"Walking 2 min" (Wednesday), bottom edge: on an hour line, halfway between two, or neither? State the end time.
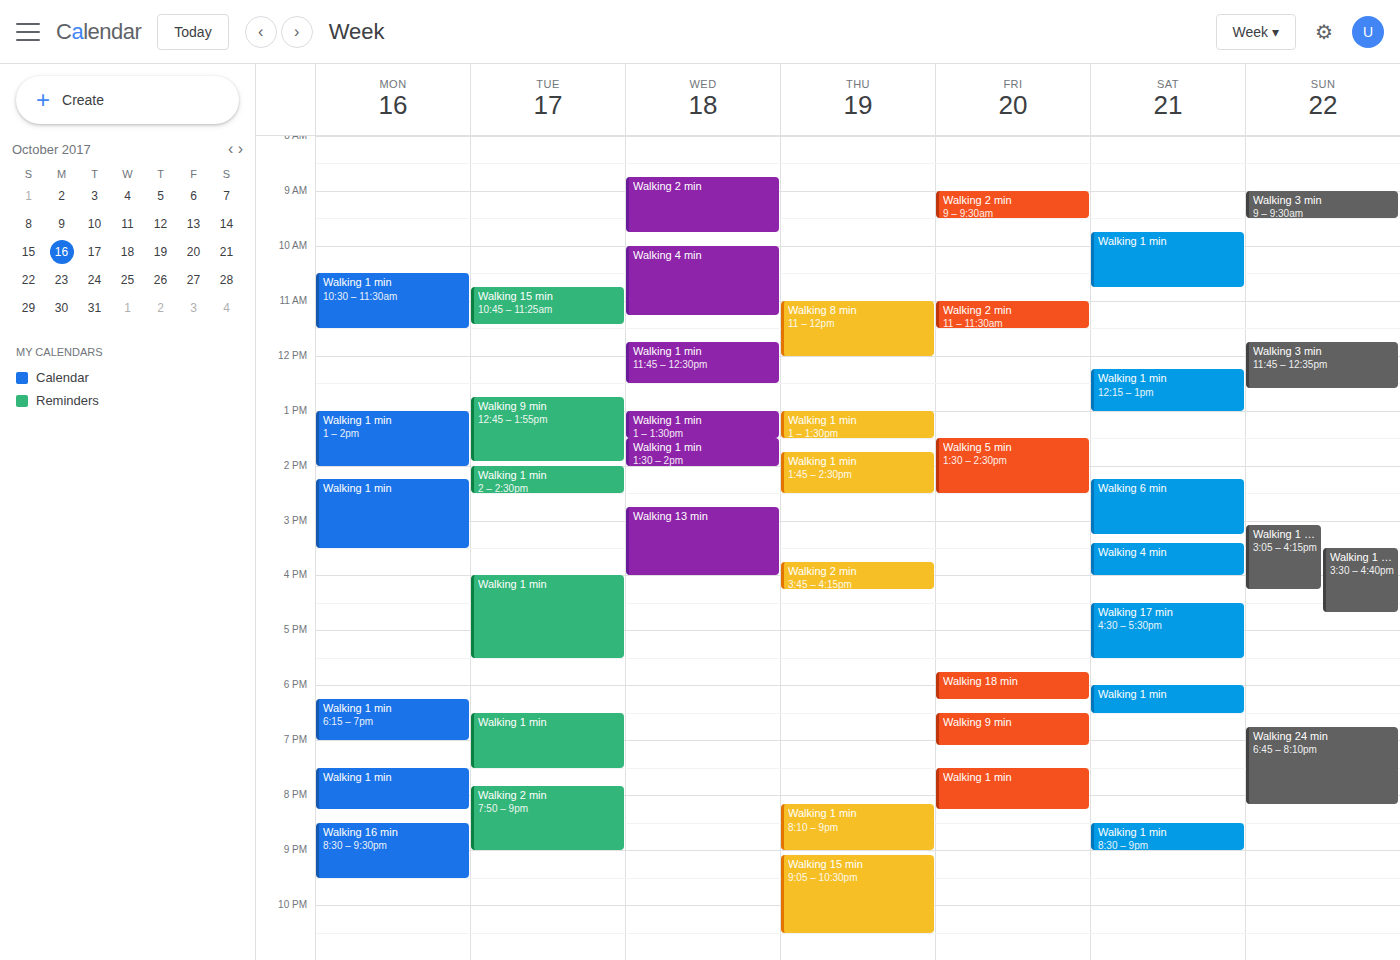
9:45 AM -- neither: three quarters of the way from the 9 AM line to the 10 AM line.